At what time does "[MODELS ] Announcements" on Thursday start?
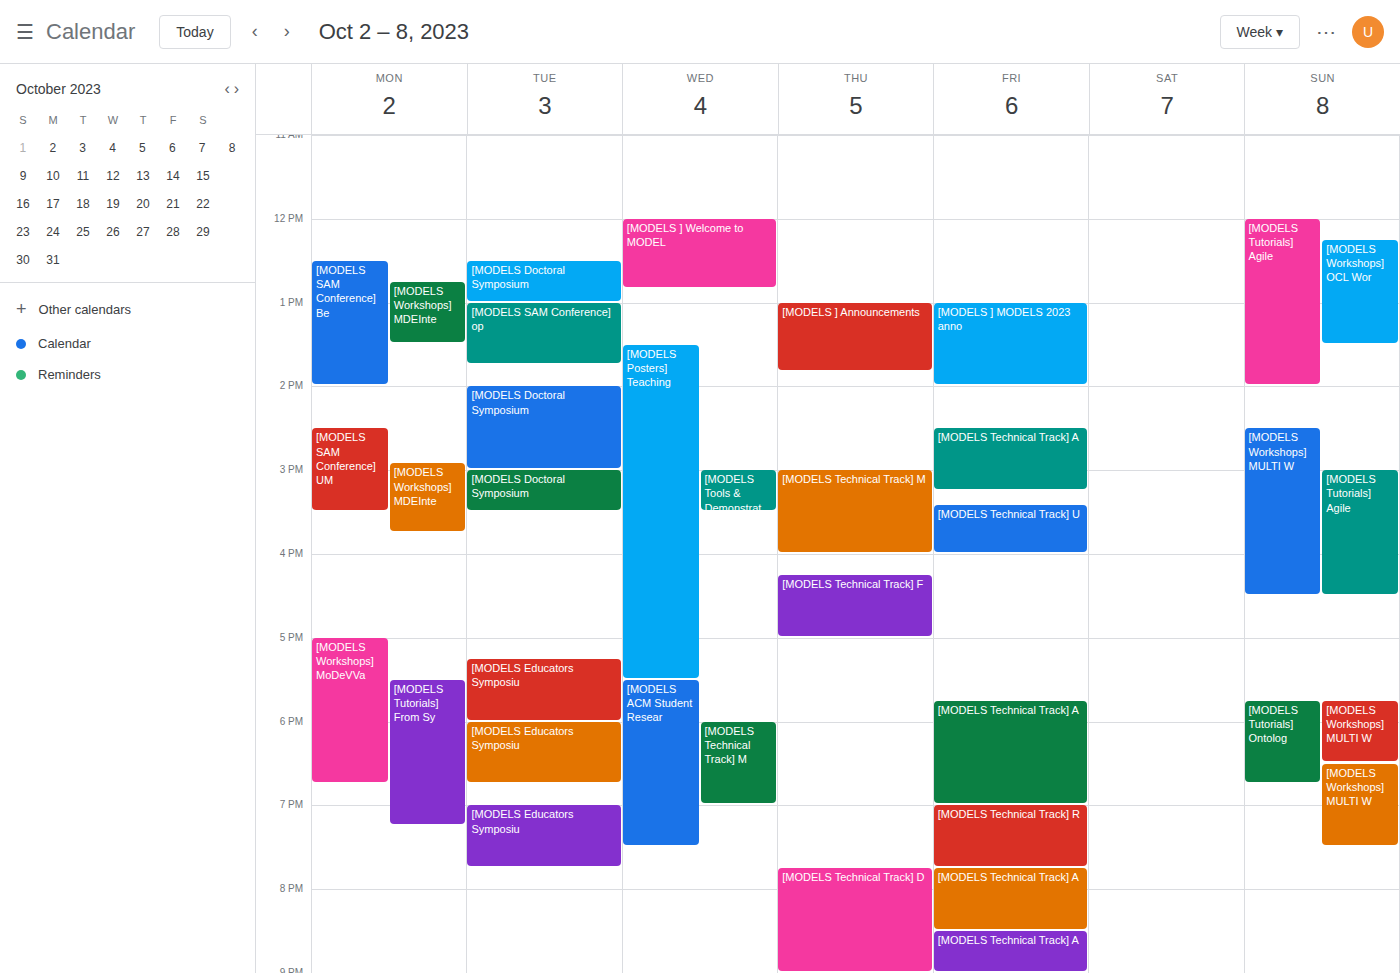
1:00 PM